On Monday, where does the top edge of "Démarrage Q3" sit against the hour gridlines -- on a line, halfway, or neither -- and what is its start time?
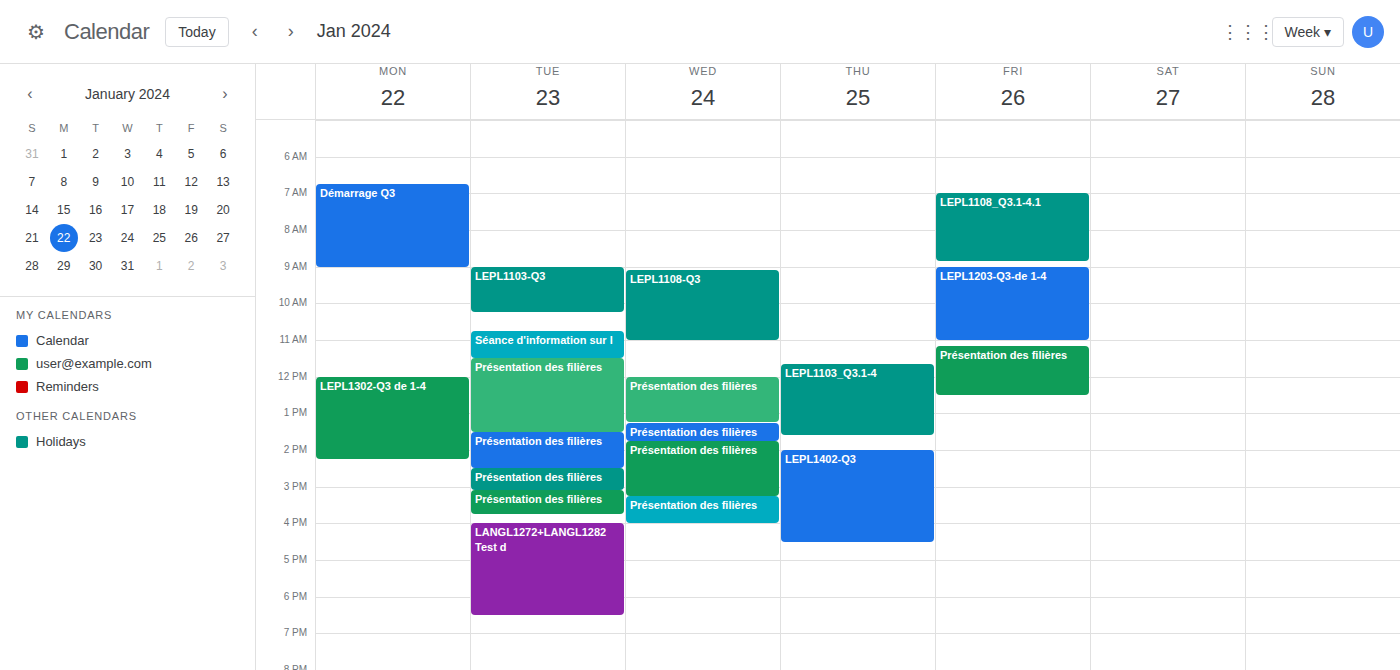
6:45 AM -- neither: three quarters of the way from the 6 AM line to the 7 AM line.